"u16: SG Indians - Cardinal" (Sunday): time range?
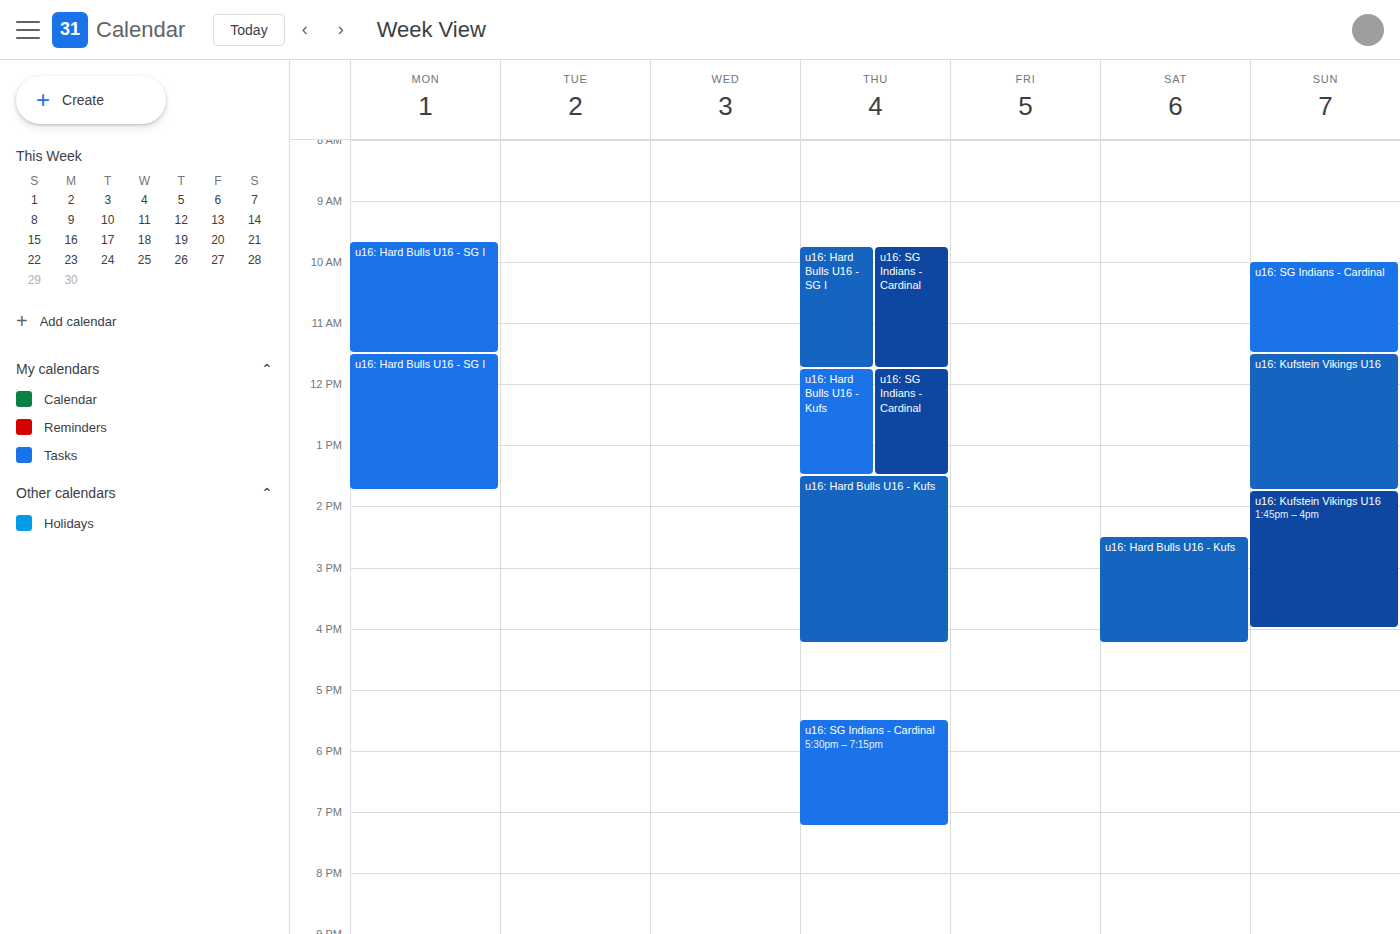
10:00 AM to 11:30 AM